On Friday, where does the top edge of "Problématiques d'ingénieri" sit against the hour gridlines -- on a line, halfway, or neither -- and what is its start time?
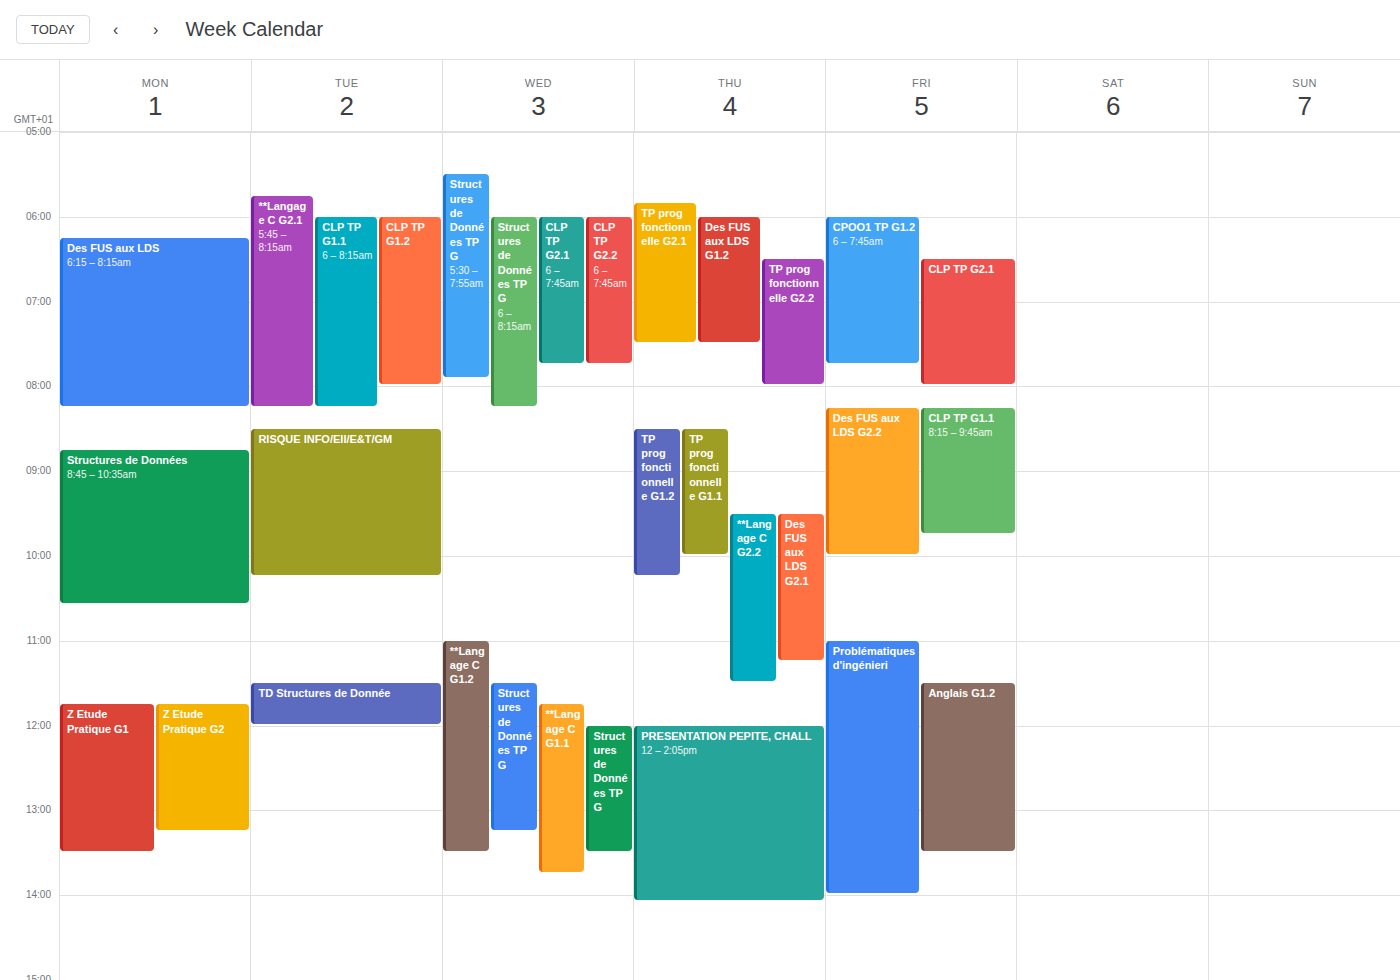
11:00 -- exactly on the 11:00 line.